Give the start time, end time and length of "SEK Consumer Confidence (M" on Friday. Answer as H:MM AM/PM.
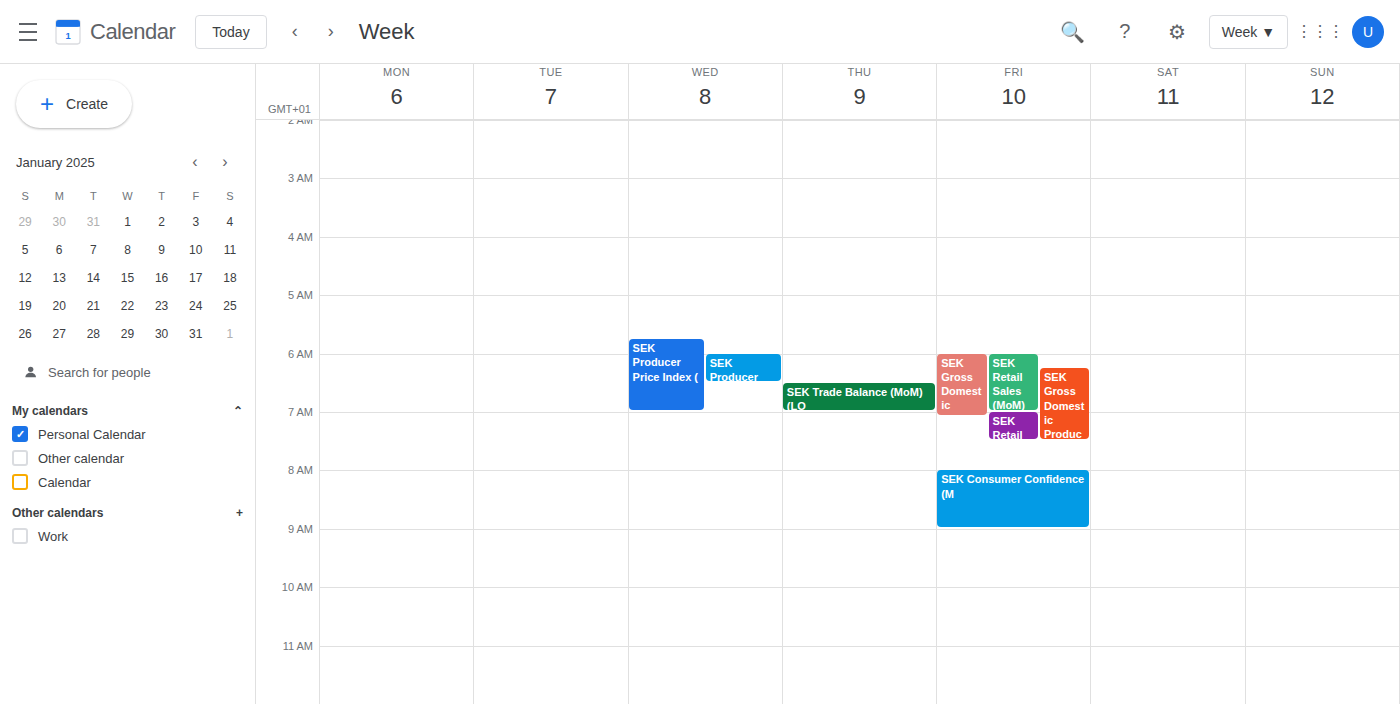
8:00 AM to 9:00 AM, 1 hour